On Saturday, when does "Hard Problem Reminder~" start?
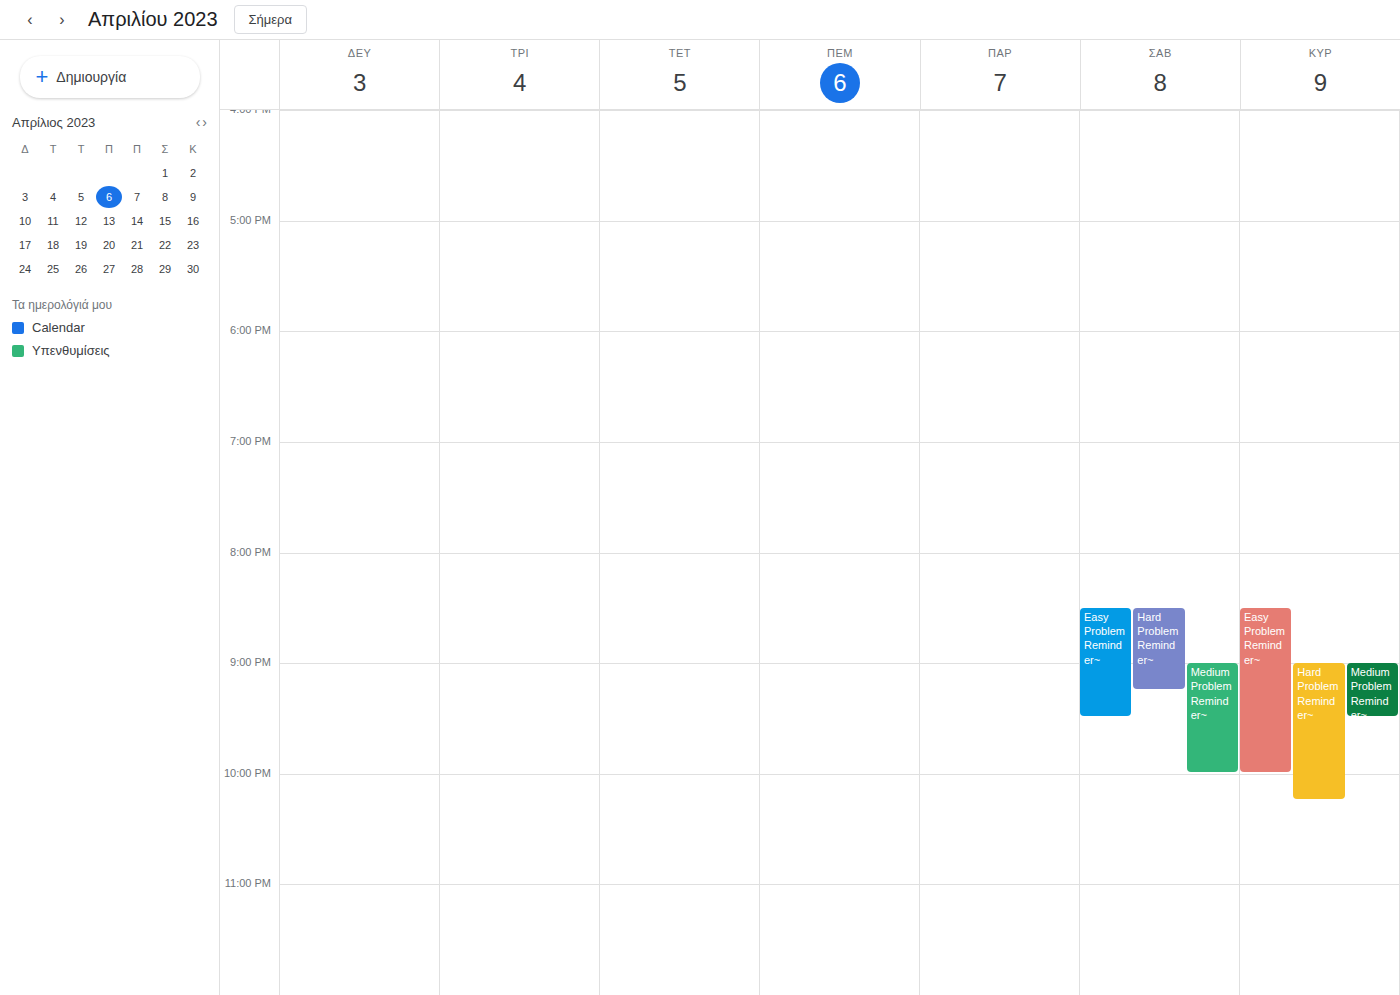
8:30 PM